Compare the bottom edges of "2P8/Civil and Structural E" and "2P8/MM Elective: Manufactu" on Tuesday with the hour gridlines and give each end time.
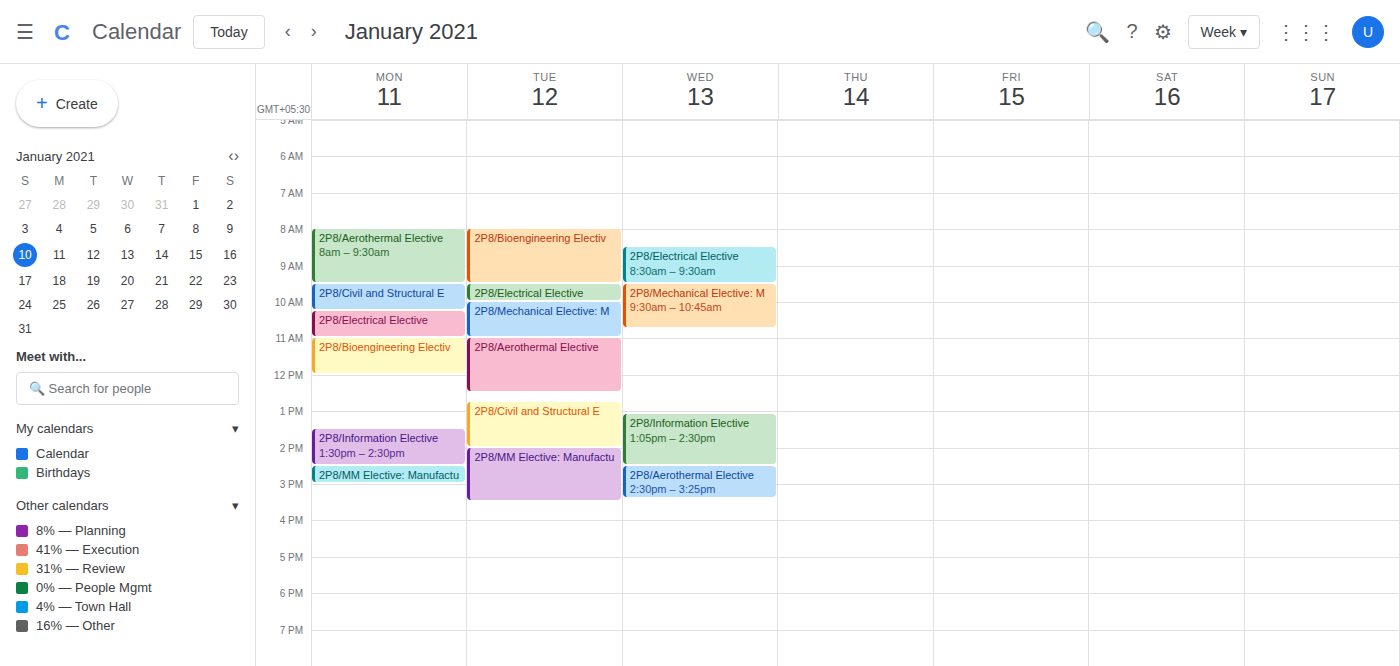
"2P8/Civil and Structural E": 2:00 PM, exactly on the 2 PM line. "2P8/MM Elective: Manufactu": 3:30 PM, halfway between the 3 PM and 4 PM lines.